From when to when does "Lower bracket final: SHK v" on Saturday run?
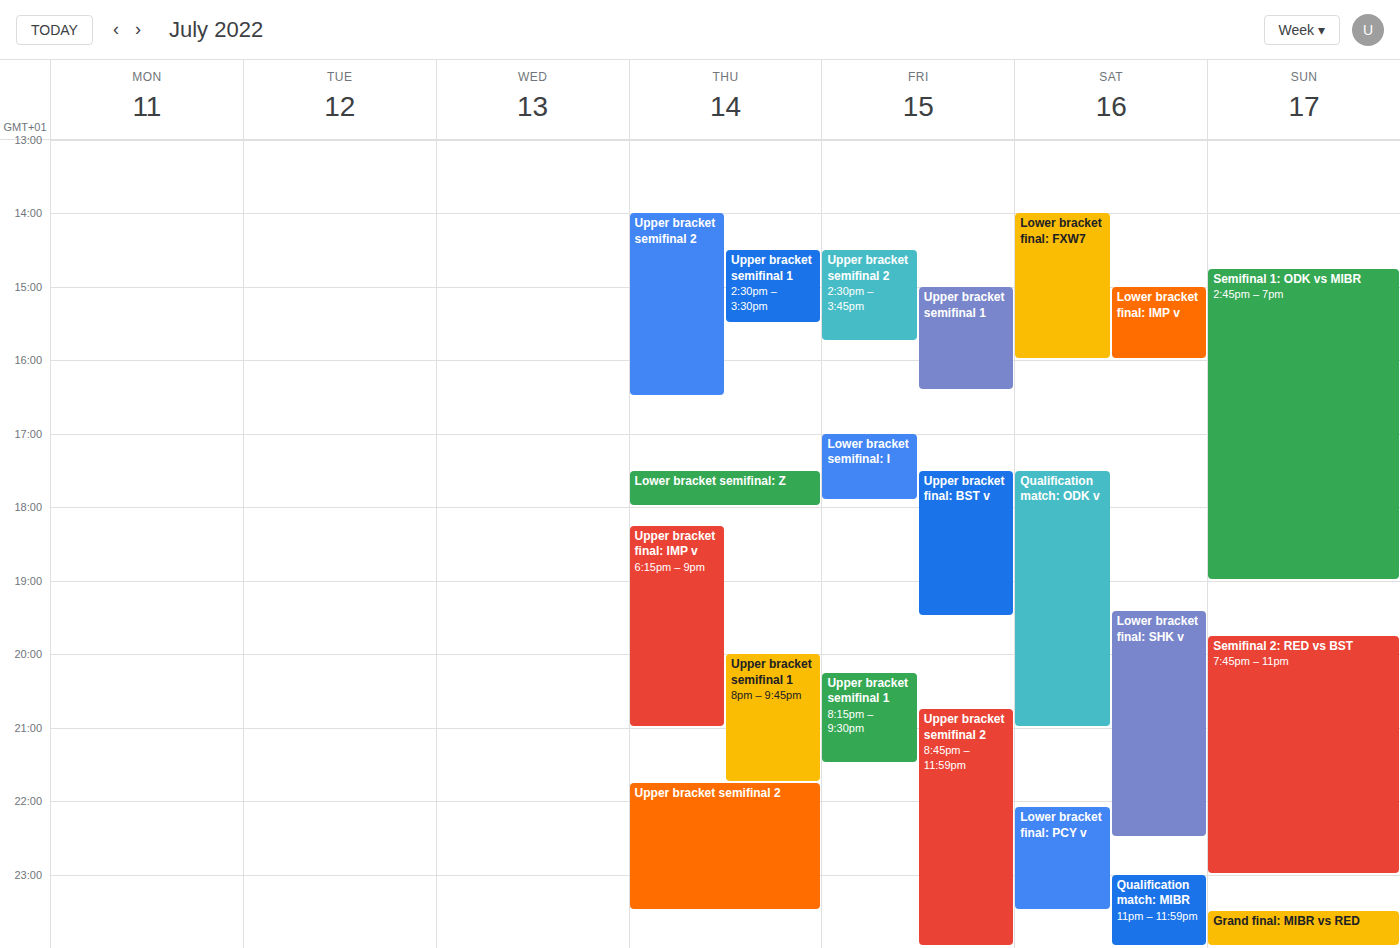
7:25 PM to 10:30 PM